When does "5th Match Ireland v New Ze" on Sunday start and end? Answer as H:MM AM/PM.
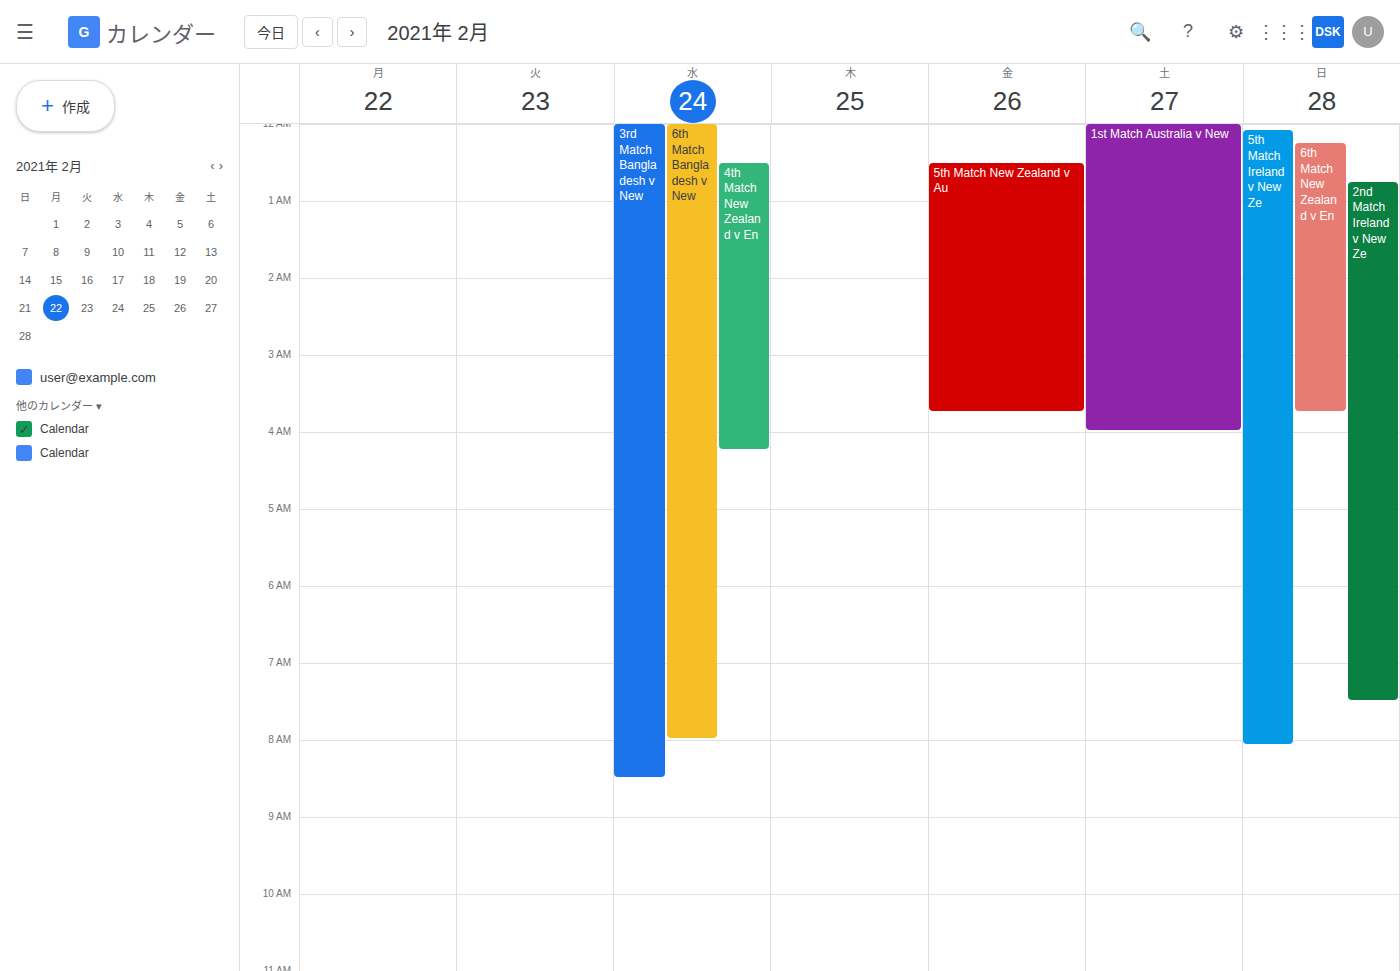
12:05 AM to 8:05 AM